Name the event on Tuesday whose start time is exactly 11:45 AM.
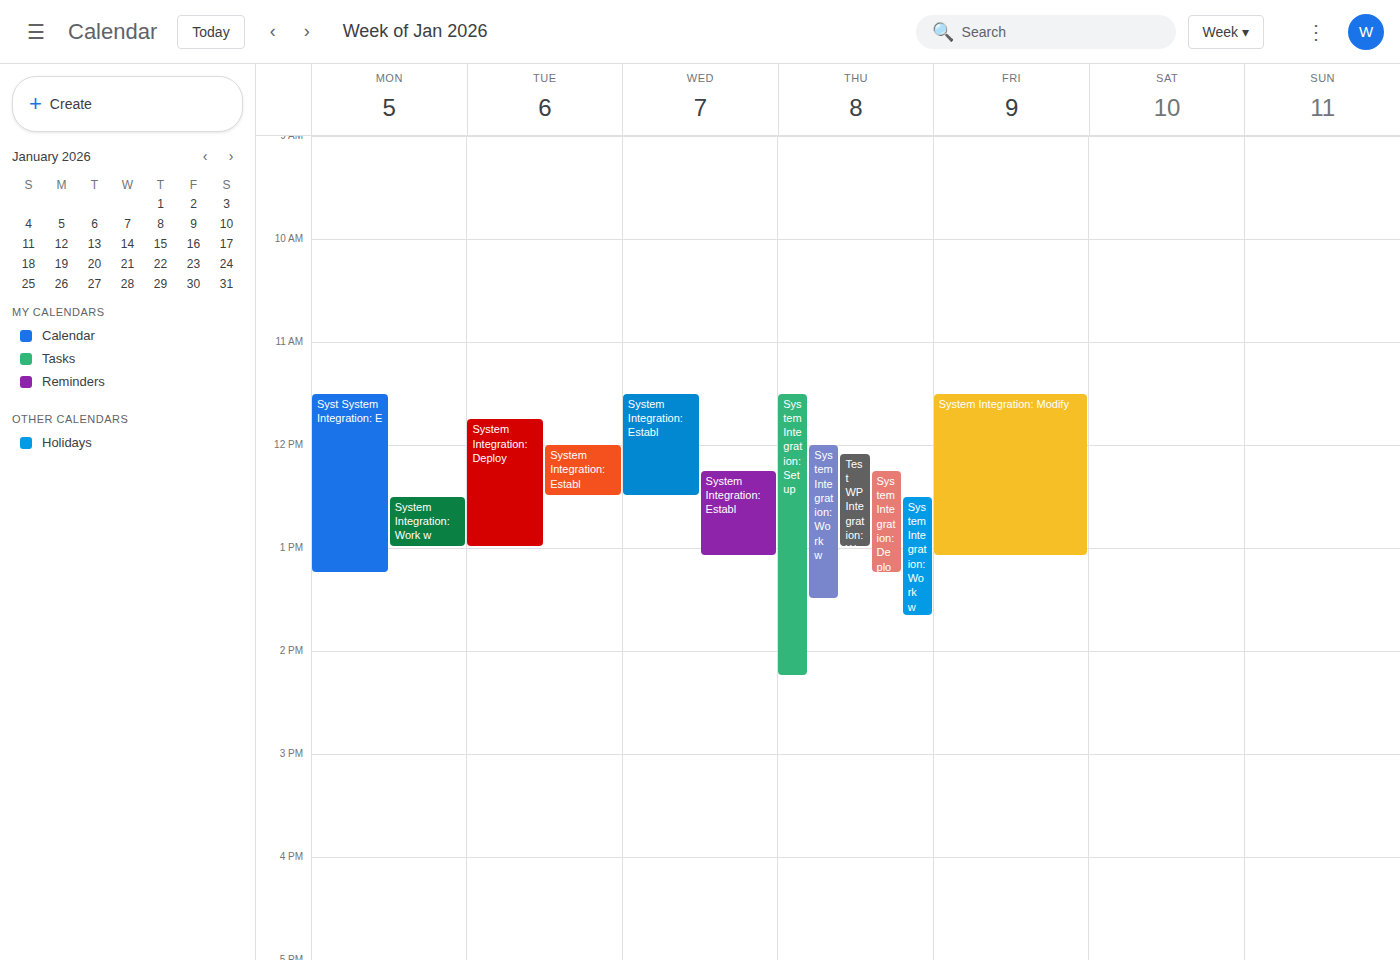
"System Integration: Deploy"